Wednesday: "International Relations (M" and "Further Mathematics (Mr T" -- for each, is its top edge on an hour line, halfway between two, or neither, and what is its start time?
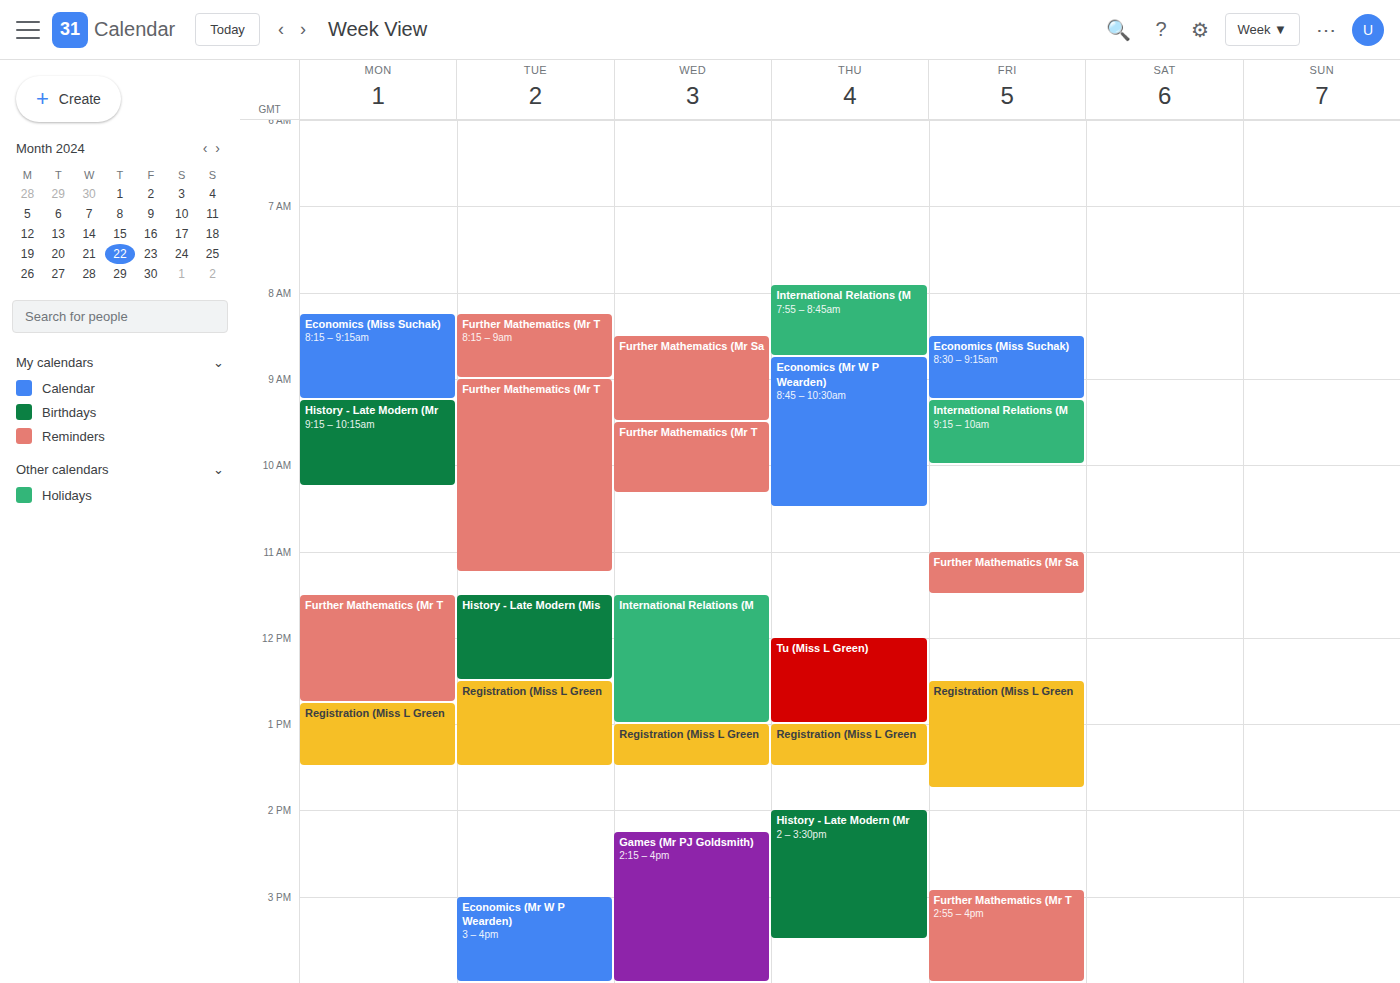
"International Relations (M": 11:30 AM, halfway between the 11 AM and 12 PM lines. "Further Mathematics (Mr T": 9:30 AM, halfway between the 9 AM and 10 AM lines.